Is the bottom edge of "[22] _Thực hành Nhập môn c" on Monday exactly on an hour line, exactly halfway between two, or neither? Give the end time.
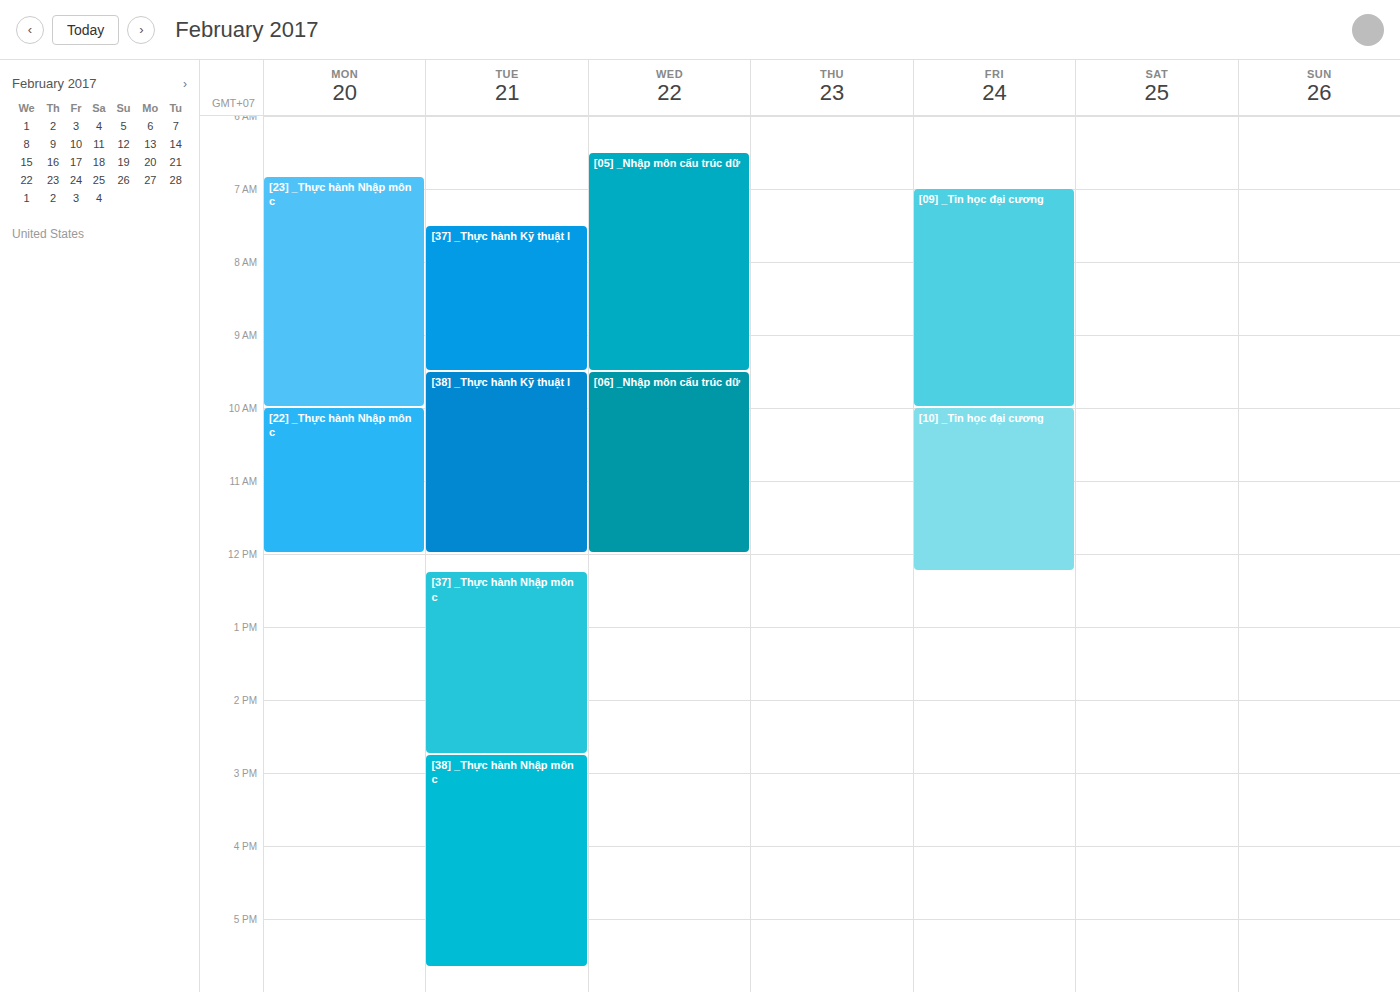
12:00 PM -- exactly on the 12 PM line.